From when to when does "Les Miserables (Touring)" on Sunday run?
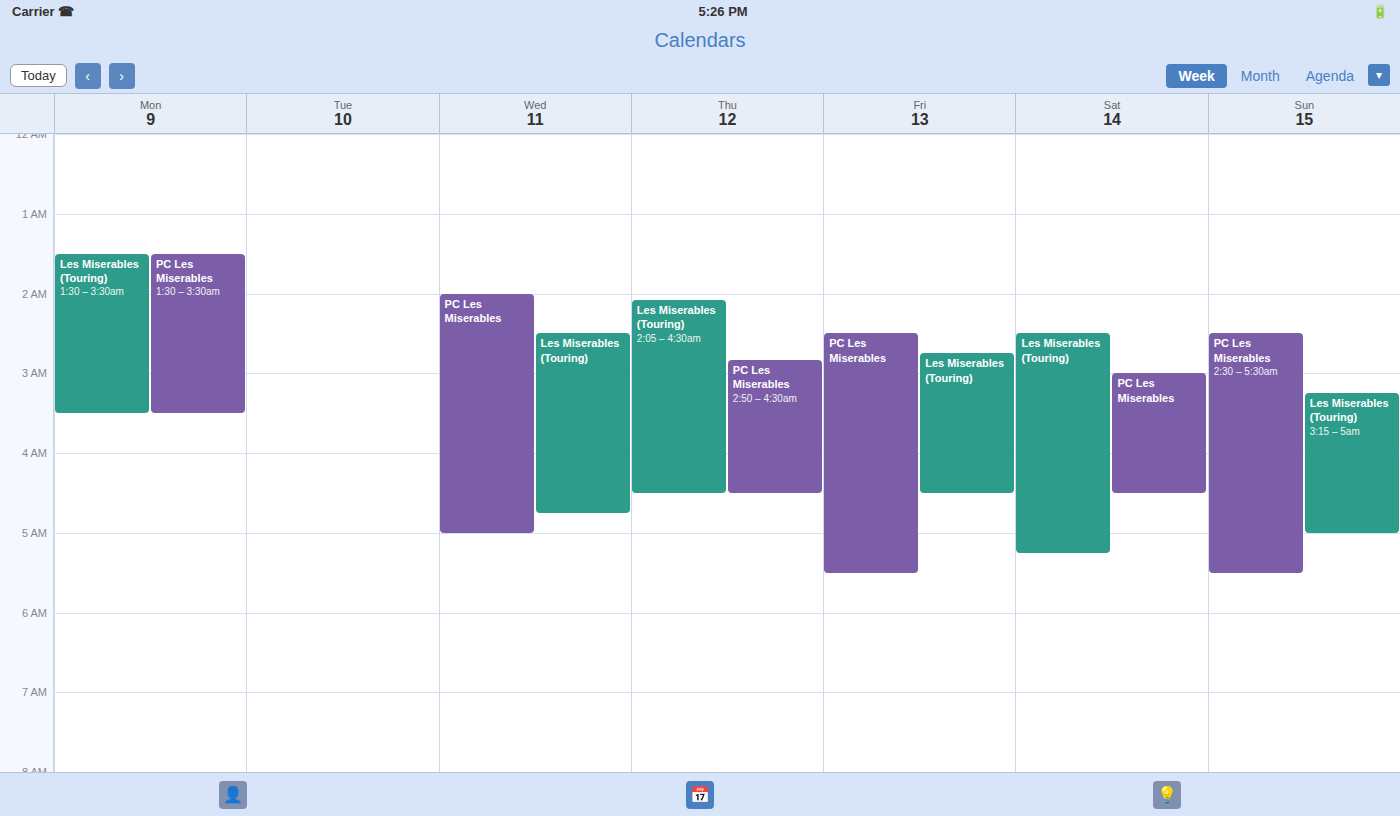
03:15 to 05:00